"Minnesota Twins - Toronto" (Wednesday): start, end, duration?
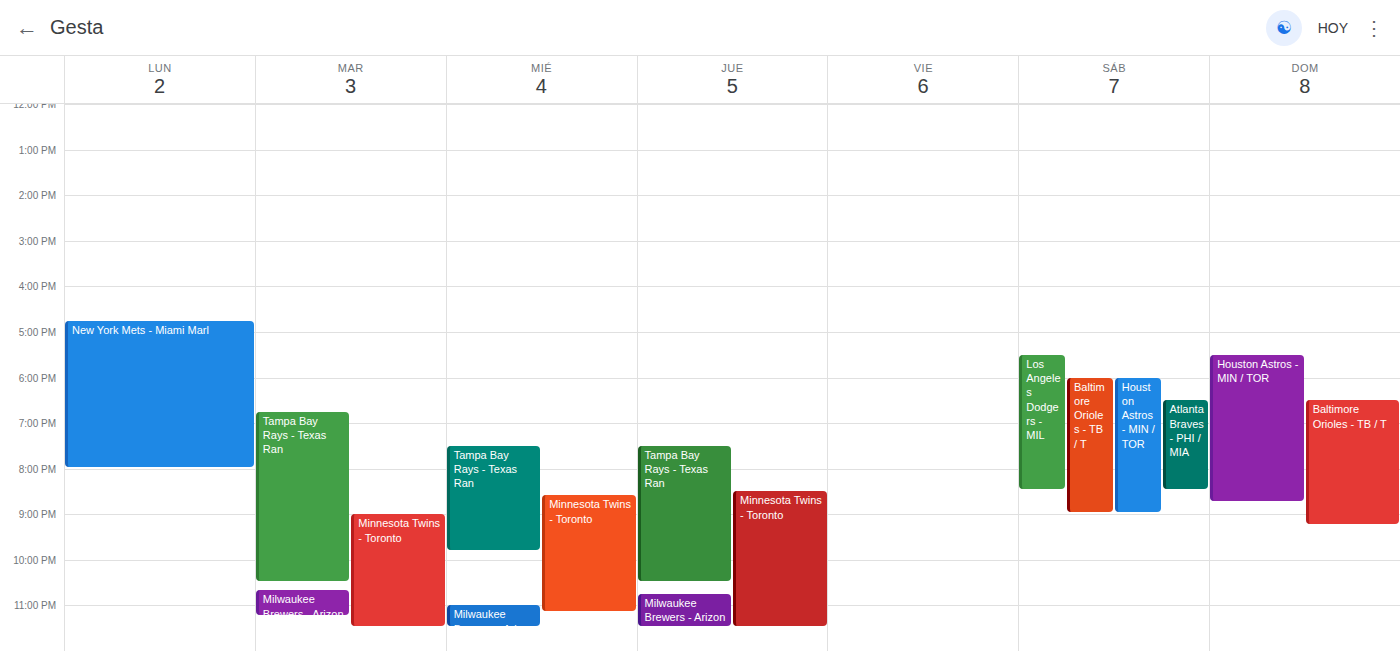
20:35 to 23:10, 2 hours 35 minutes